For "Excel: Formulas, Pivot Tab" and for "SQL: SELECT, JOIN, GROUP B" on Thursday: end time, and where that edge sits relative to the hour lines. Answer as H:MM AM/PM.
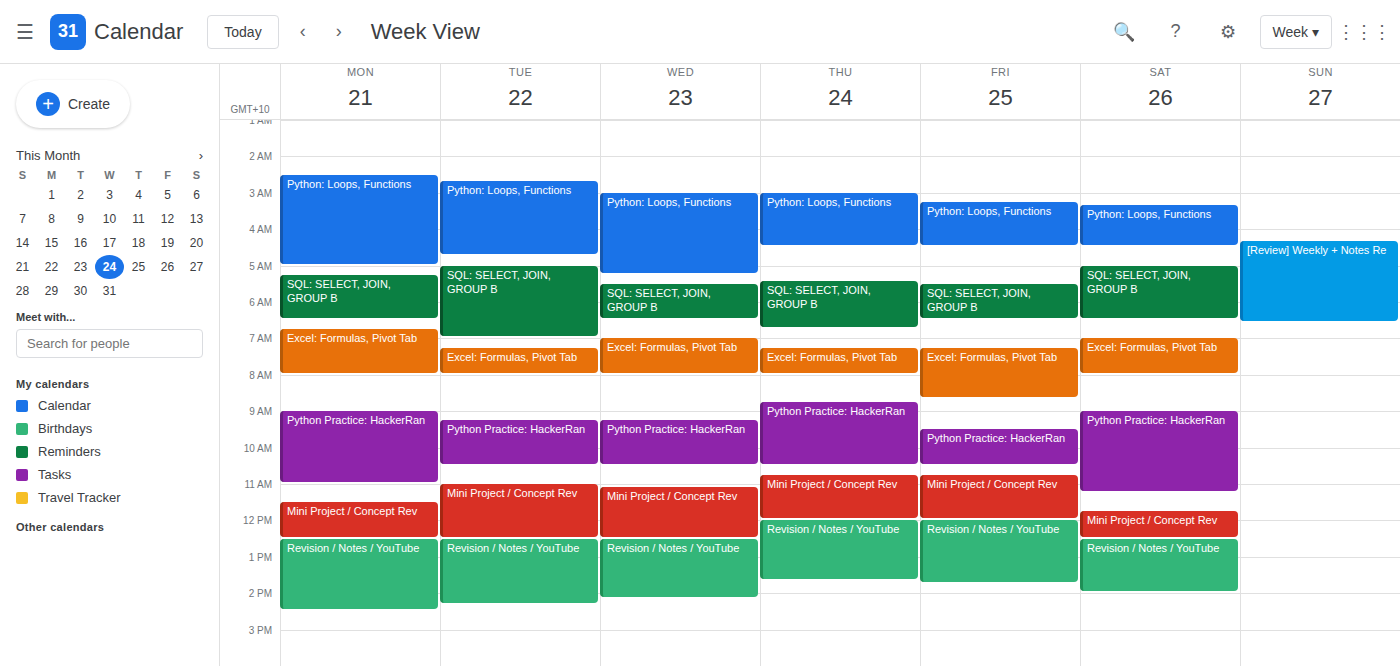
"Excel: Formulas, Pivot Tab": 8:00 AM, exactly on the 8 AM line. "SQL: SELECT, JOIN, GROUP B": 6:45 AM, neither: three quarters of the way from the 6 AM line to the 7 AM line.